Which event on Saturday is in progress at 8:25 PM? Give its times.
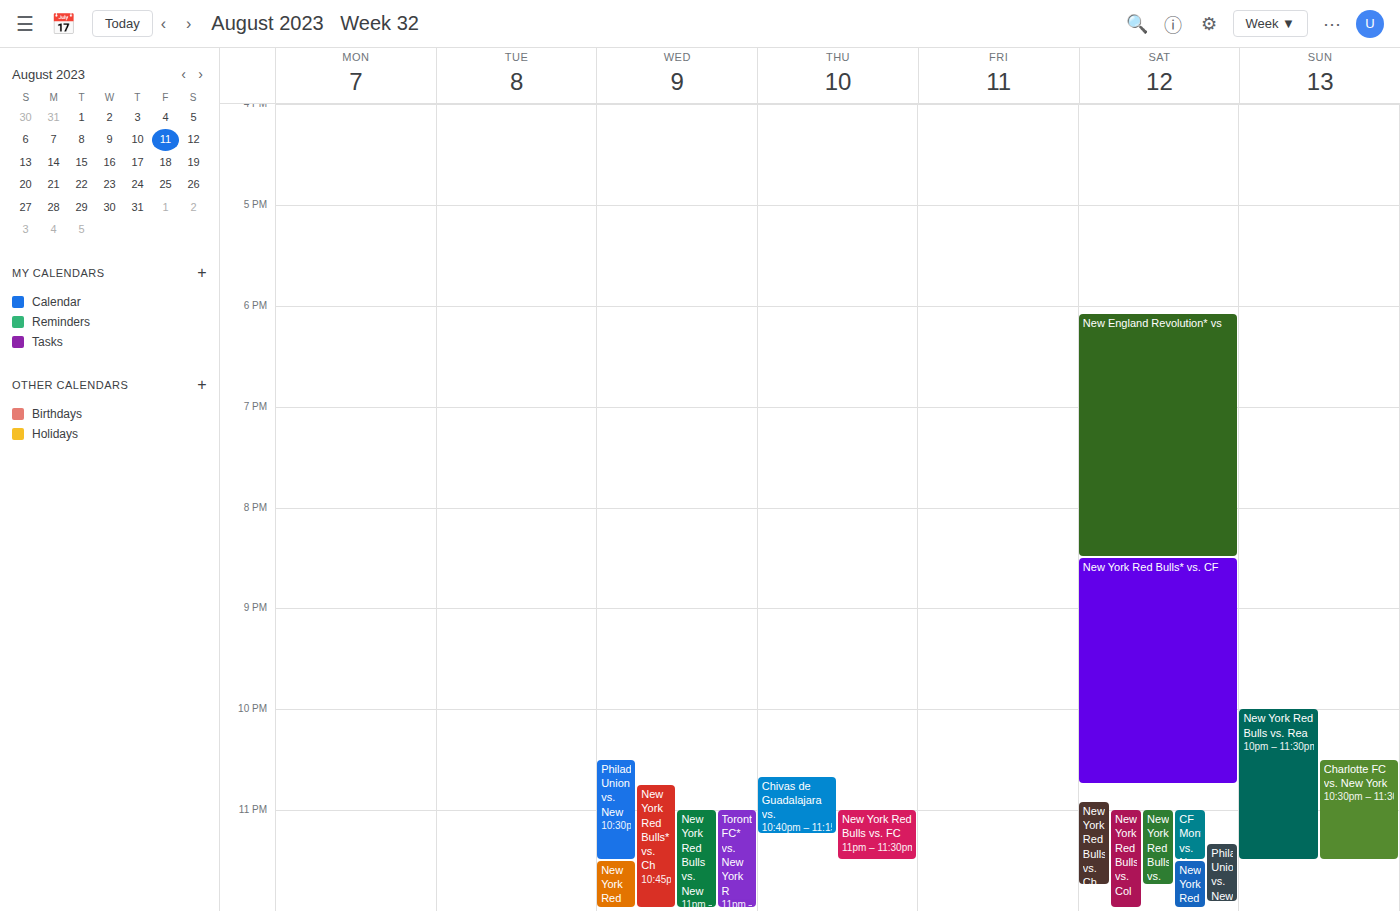
"New England Revolution* vs", 6:05 PM to 8:30 PM